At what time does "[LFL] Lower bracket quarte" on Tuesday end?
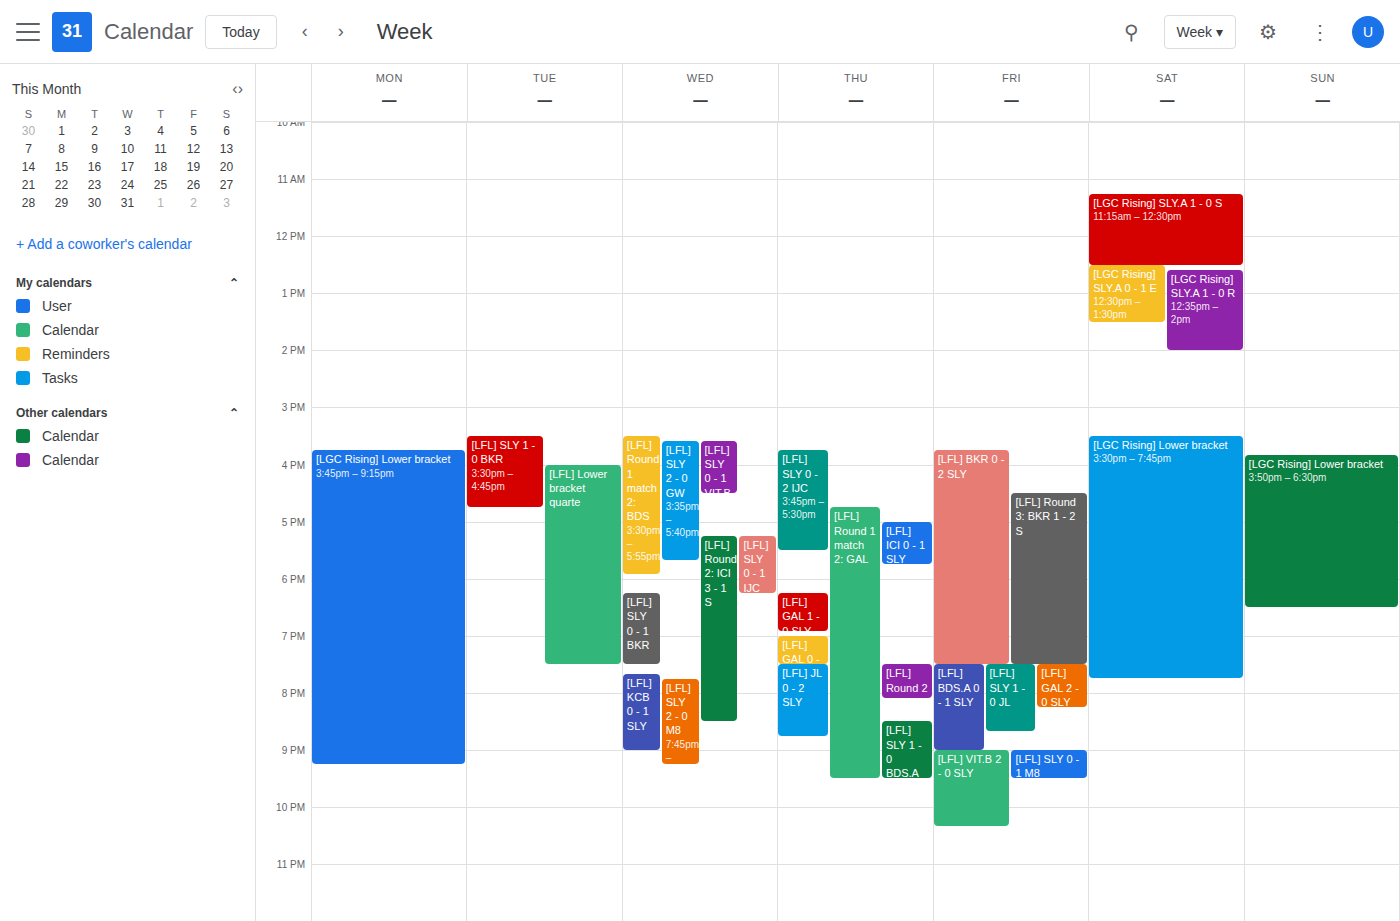
7:30 PM